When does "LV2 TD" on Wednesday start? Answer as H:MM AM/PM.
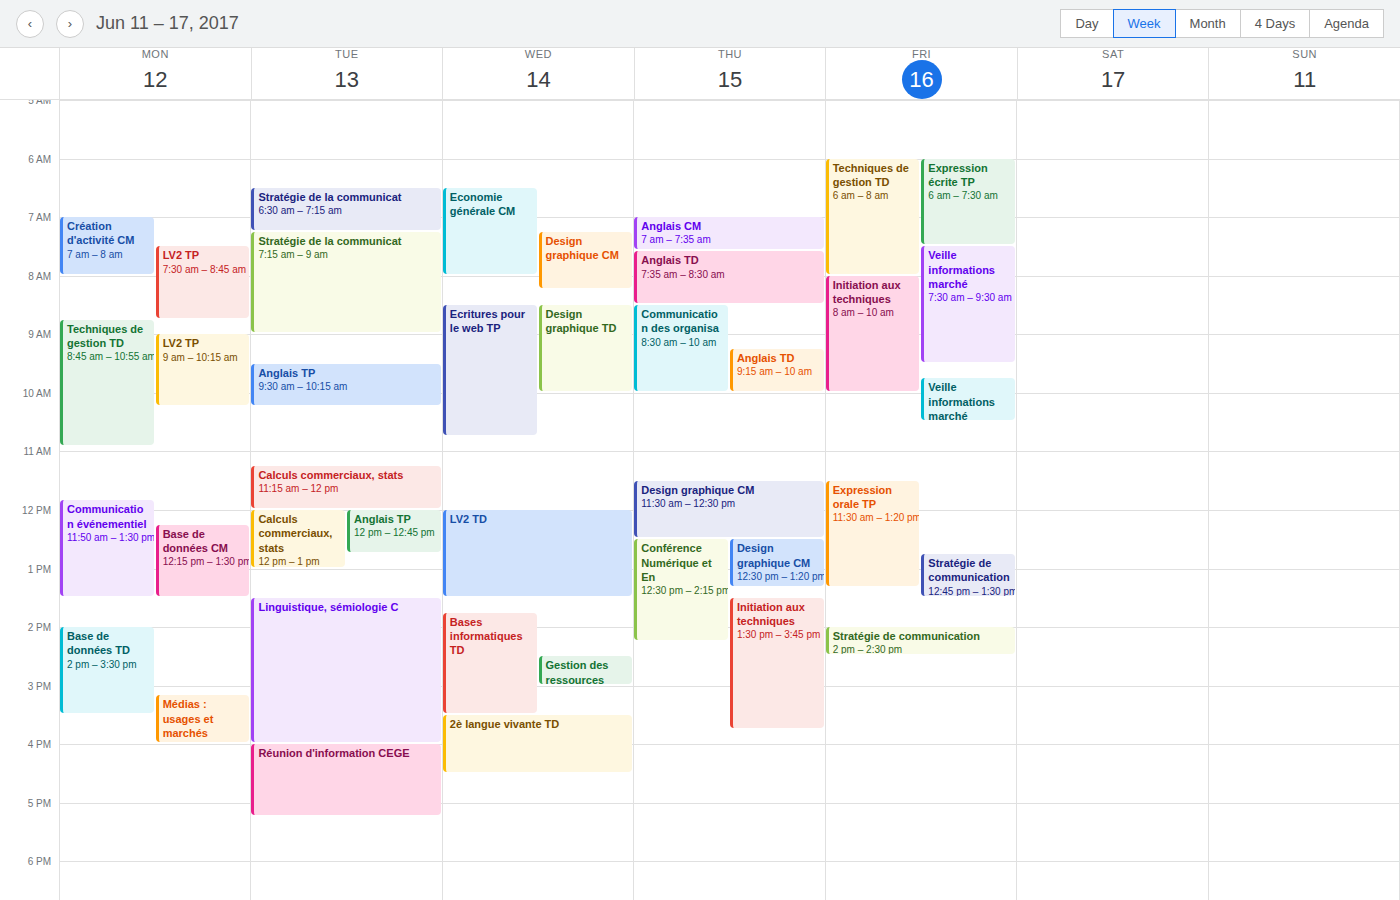
12:00 PM